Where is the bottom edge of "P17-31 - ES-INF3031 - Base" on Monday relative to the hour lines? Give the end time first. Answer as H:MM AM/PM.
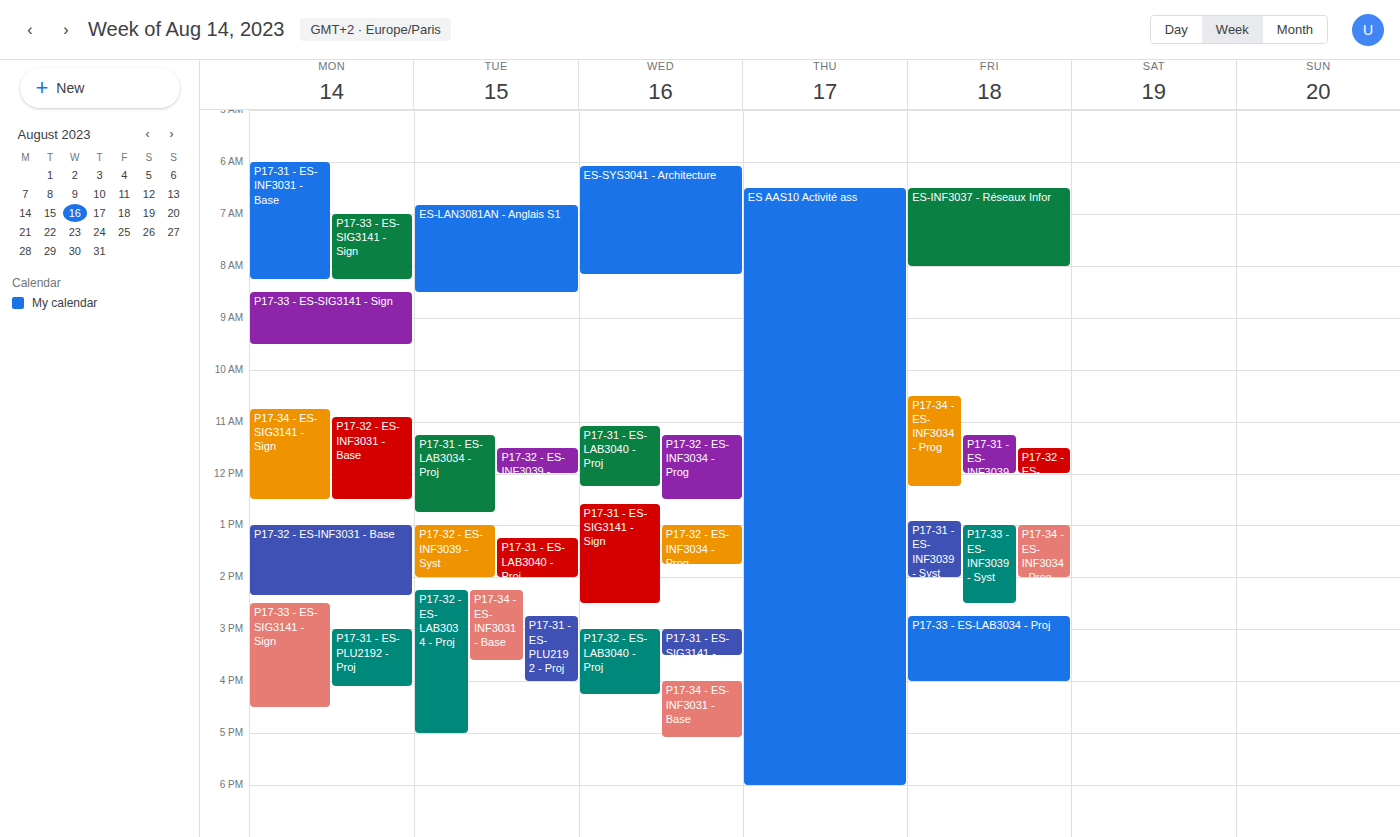
8:15 AM -- neither: a quarter of the way from the 8 AM line to the 9 AM line.